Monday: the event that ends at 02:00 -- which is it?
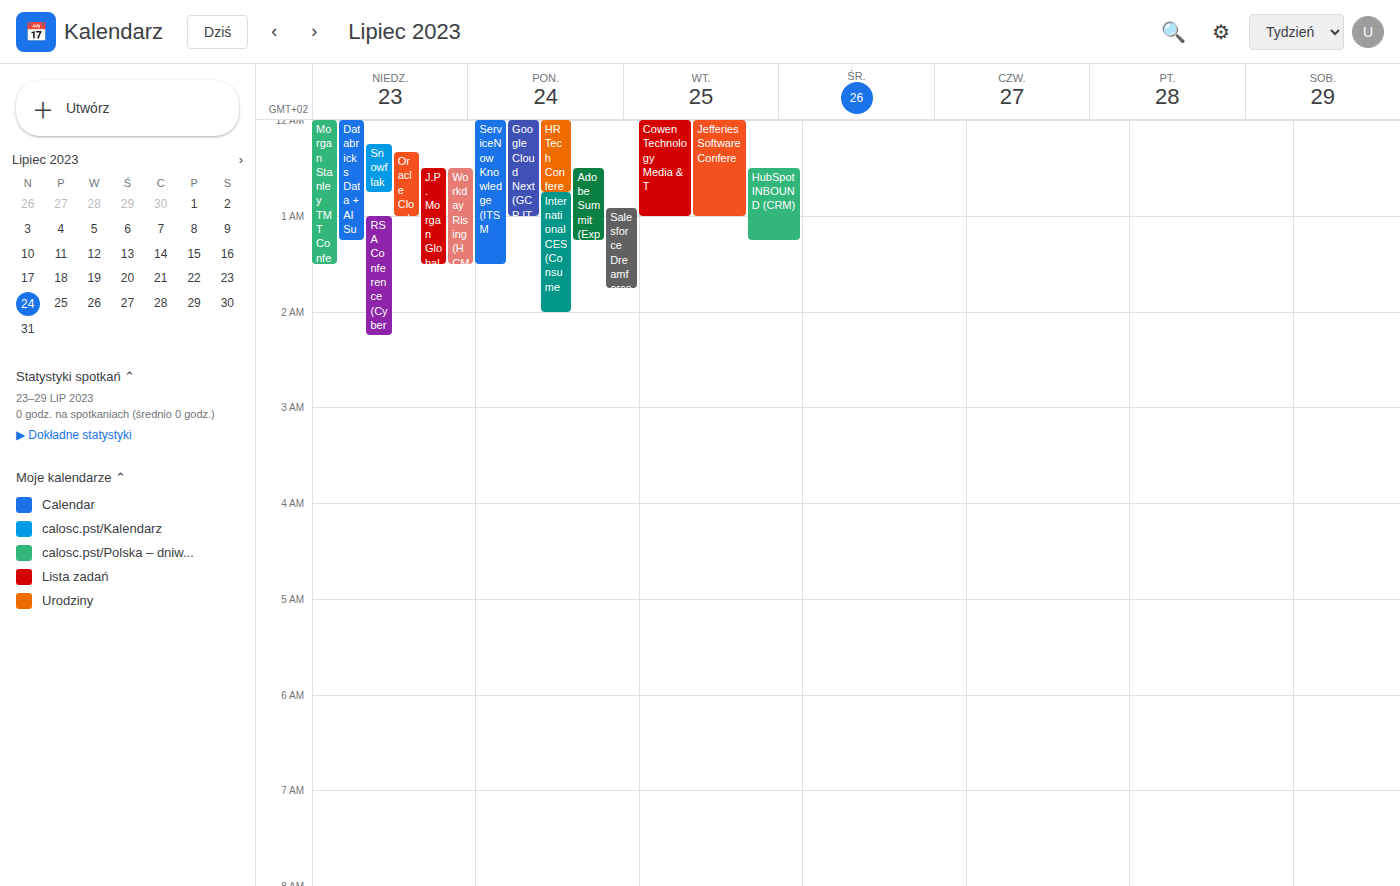
"International CES (Consume"